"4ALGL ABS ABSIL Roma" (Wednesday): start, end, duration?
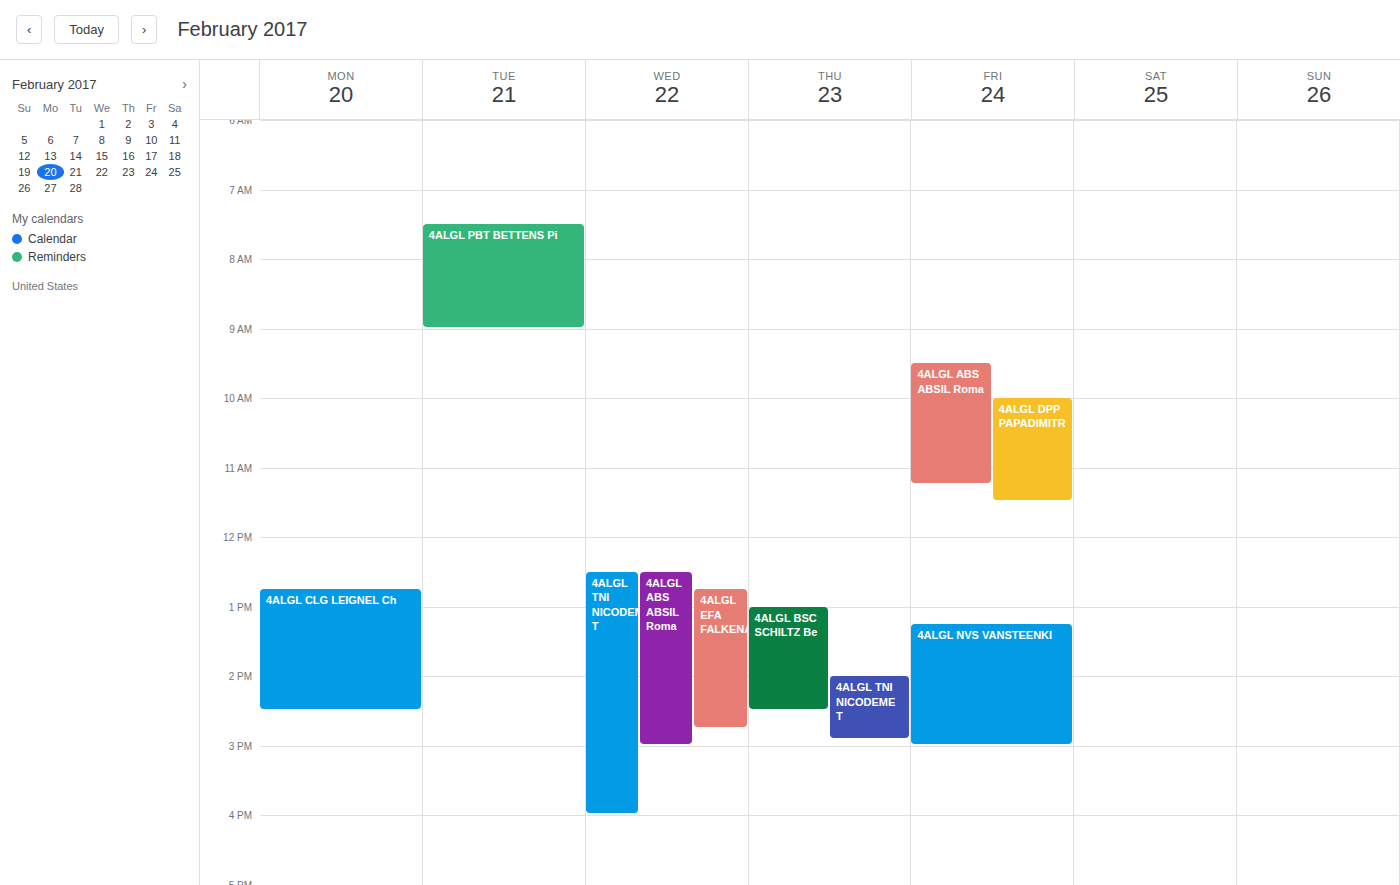
12:30 PM to 3:00 PM, 2 hours 30 minutes